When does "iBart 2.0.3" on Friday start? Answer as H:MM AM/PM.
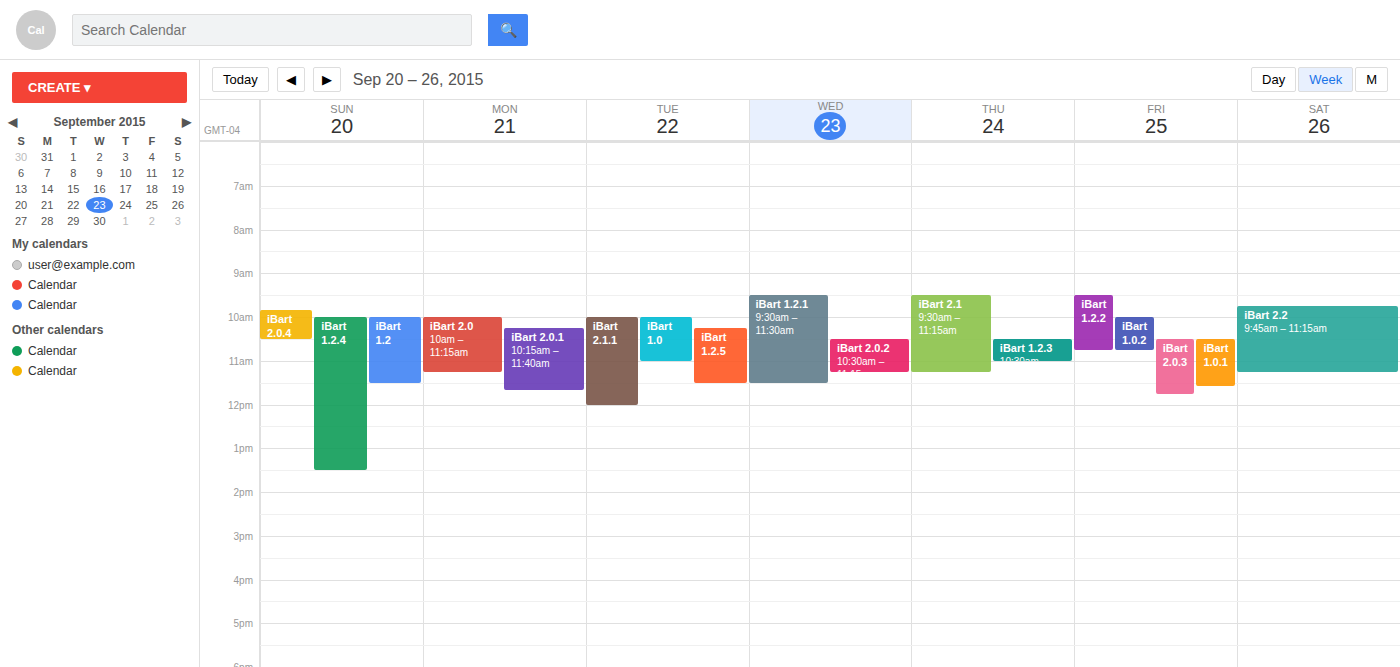
10:30 AM